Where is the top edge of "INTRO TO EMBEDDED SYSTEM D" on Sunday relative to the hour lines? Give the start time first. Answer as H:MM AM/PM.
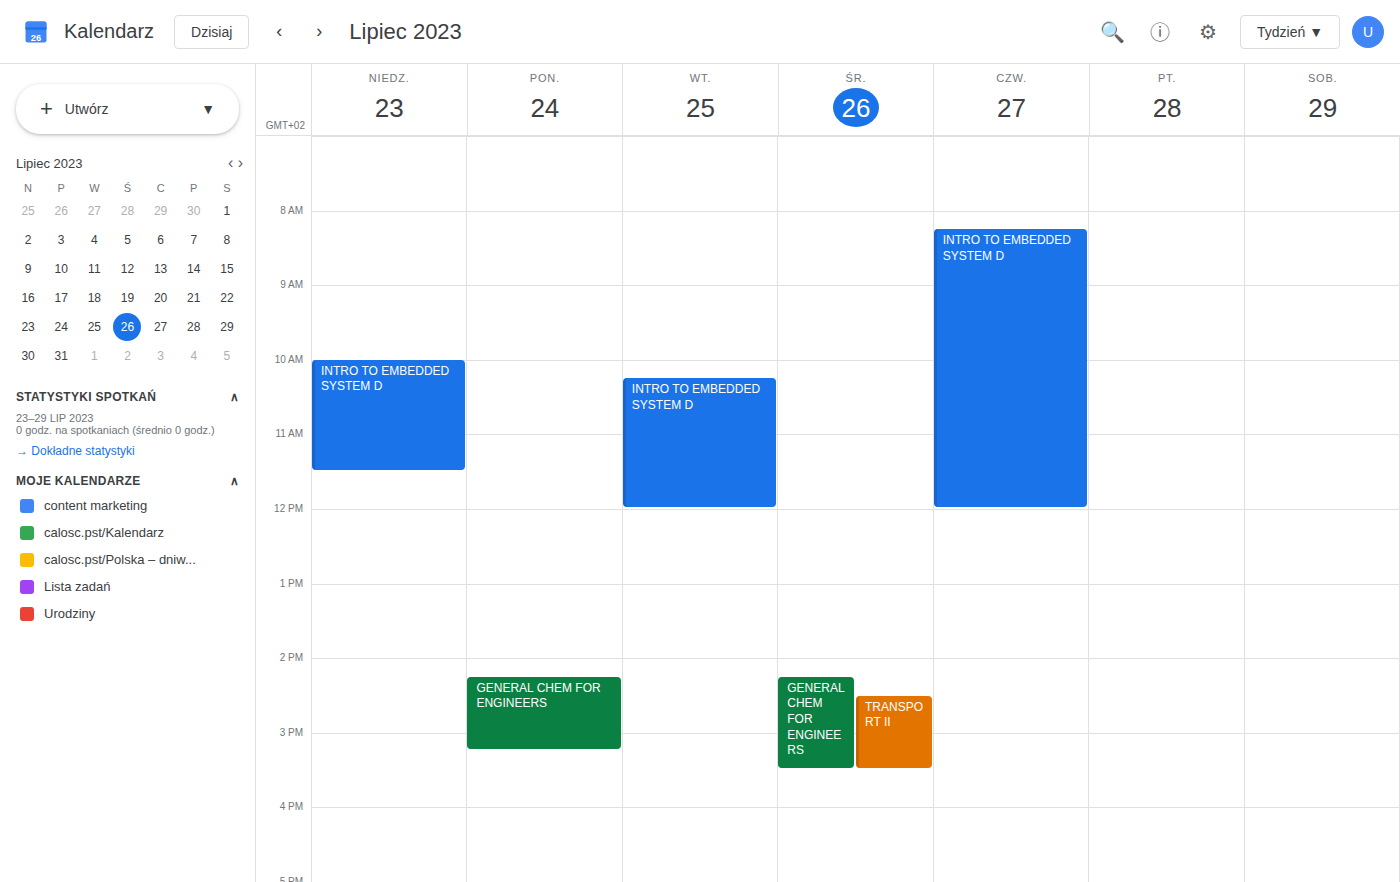
10:00 AM -- exactly on the 10 AM line.